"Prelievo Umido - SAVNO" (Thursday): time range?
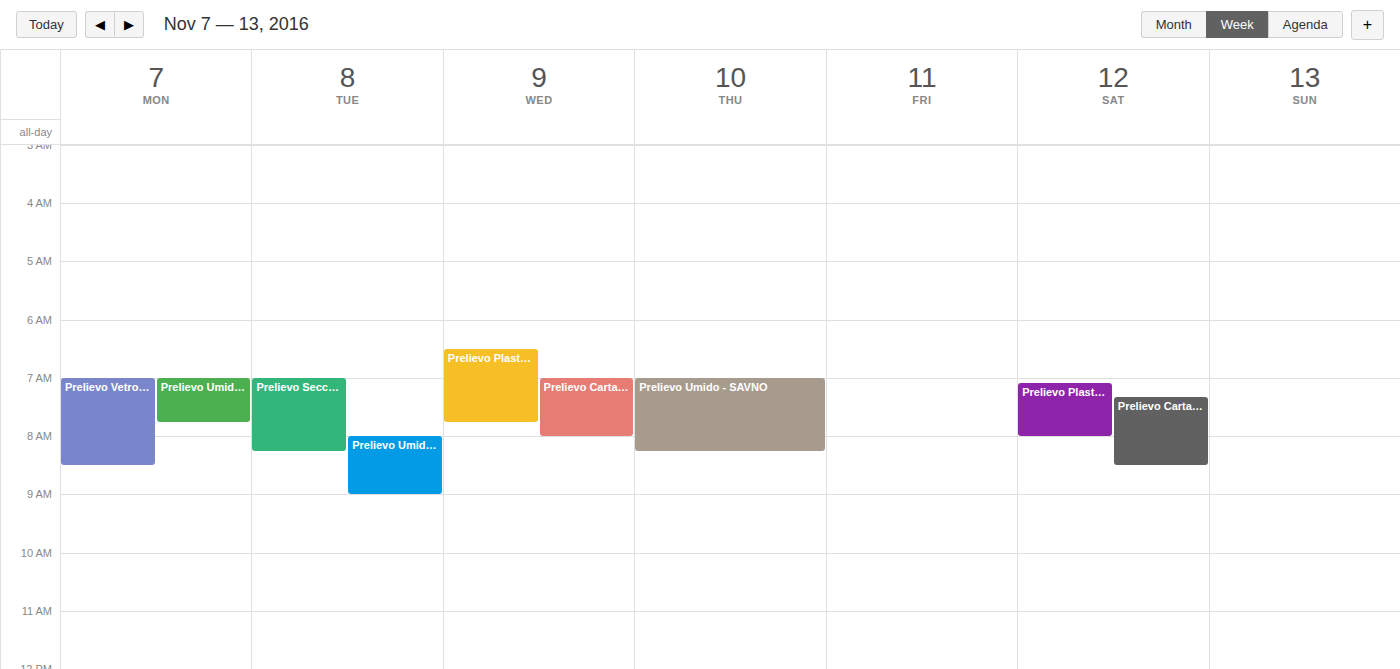
7:00 AM to 8:15 AM